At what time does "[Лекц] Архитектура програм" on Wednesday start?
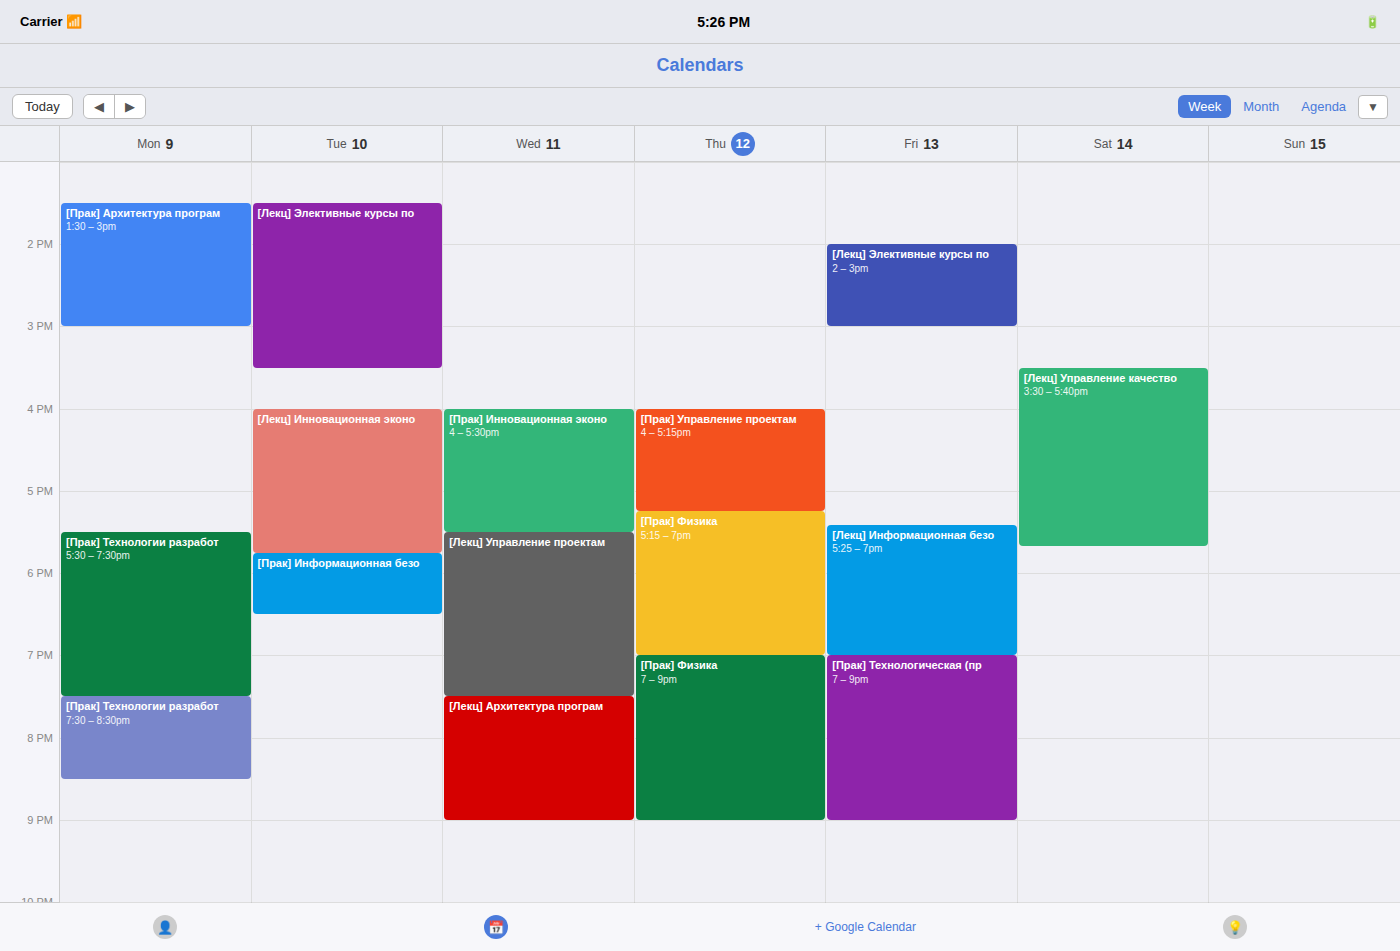
7:30 PM